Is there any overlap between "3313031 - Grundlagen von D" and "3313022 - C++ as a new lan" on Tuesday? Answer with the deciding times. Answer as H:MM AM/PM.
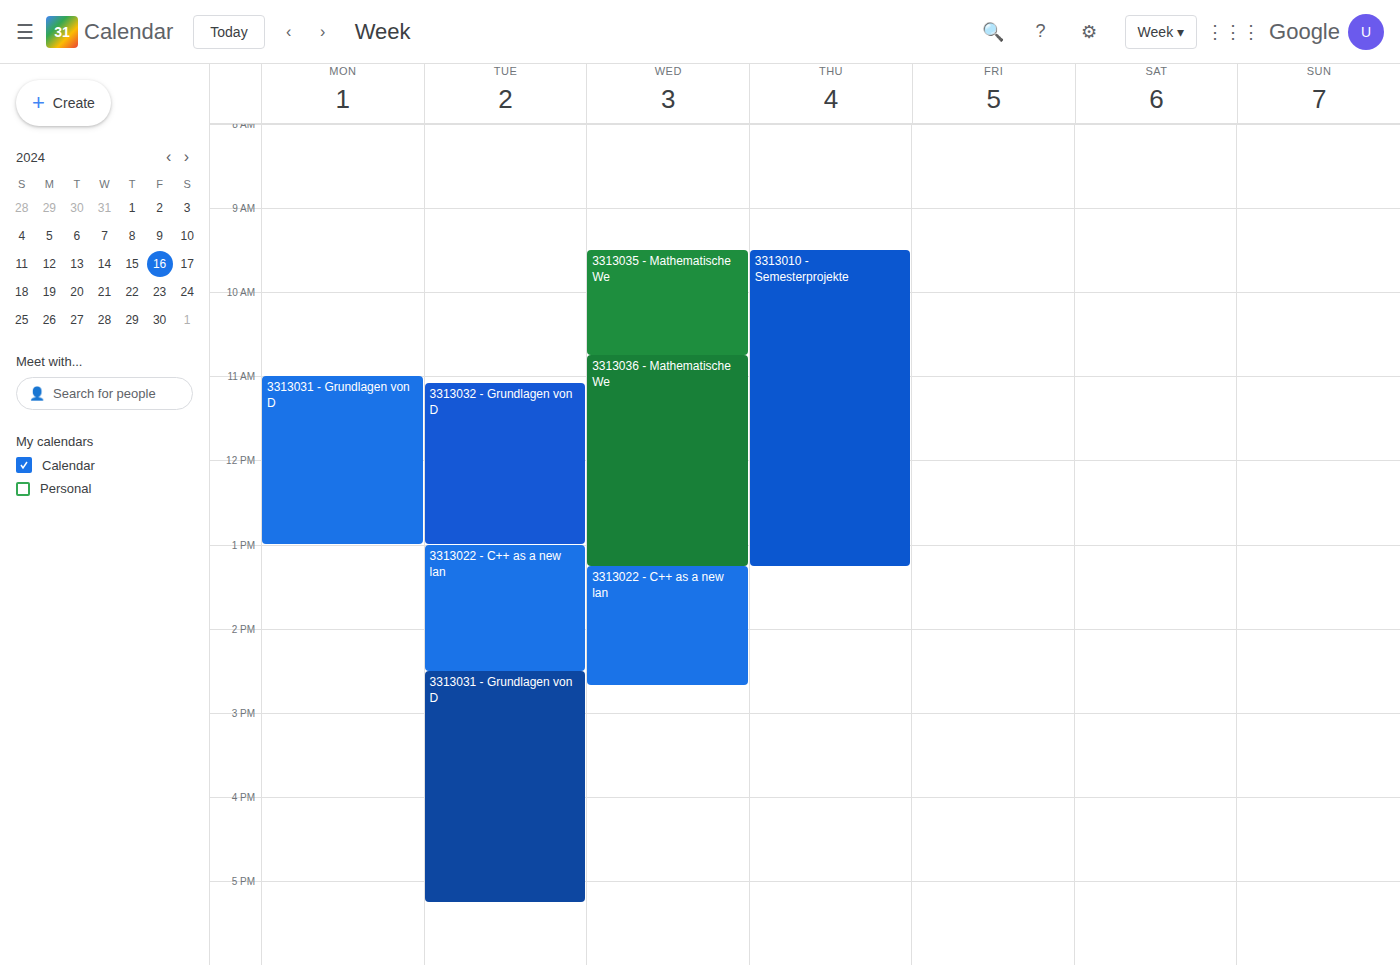
"3313022 - C++ as a new lan" ends at 2:30 PM, exactly when "3313031 - Grundlagen von D" starts -- they touch but do not overlap.